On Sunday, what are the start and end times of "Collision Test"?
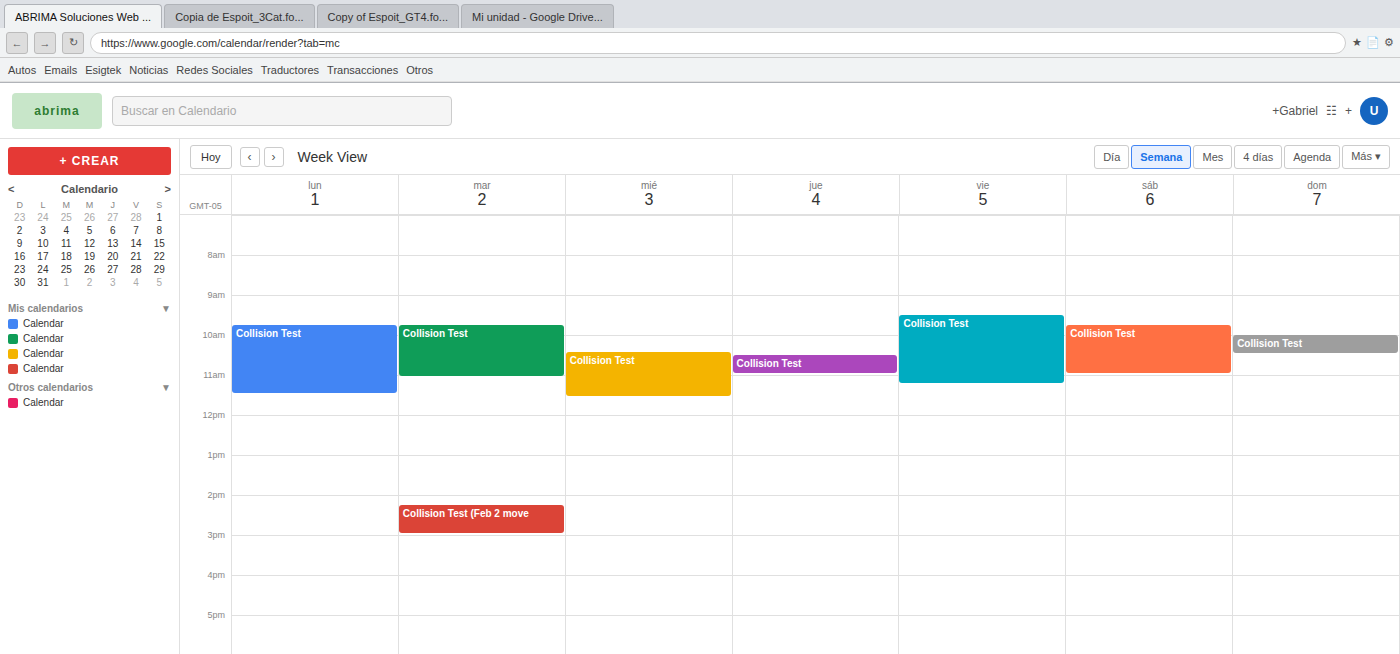
10:00 to 10:30